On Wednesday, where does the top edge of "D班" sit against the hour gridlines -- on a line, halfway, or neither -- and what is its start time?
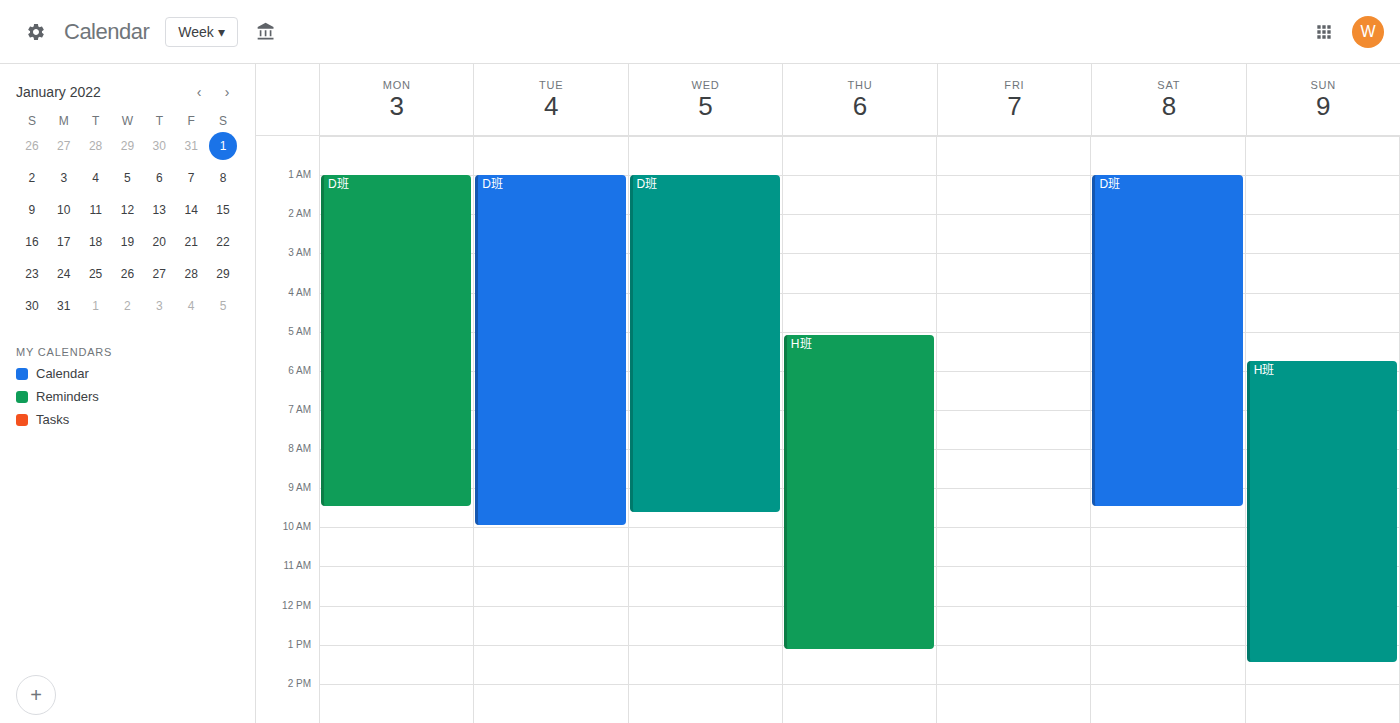
1:00 AM -- exactly on the 1 AM line.